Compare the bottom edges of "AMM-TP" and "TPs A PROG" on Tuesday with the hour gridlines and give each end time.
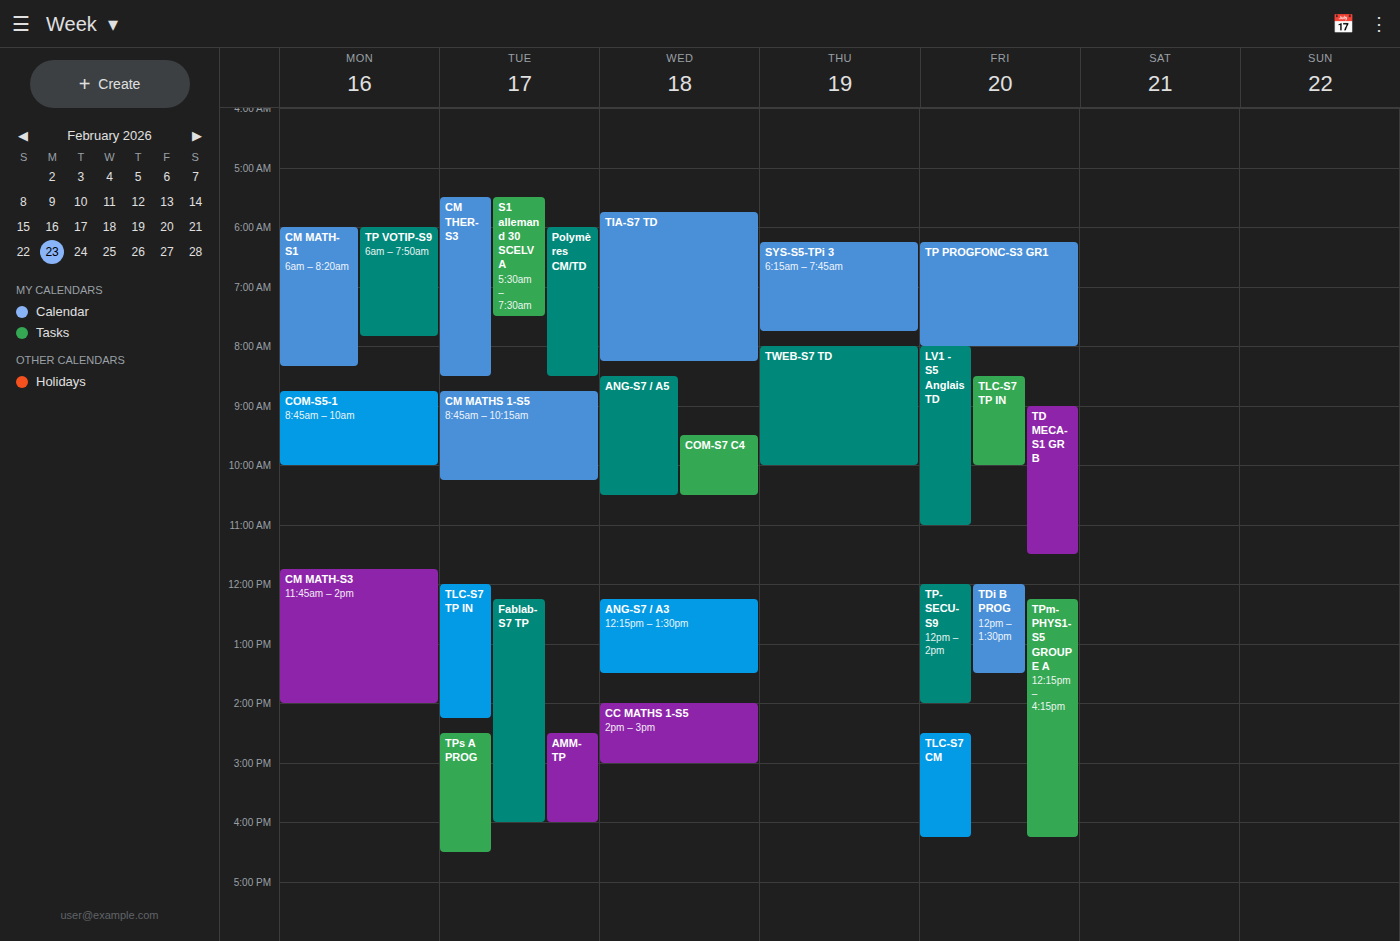
"AMM-TP": 4:00 PM, exactly on the 4 PM line. "TPs A PROG": 4:30 PM, halfway between the 4 PM and 5 PM lines.